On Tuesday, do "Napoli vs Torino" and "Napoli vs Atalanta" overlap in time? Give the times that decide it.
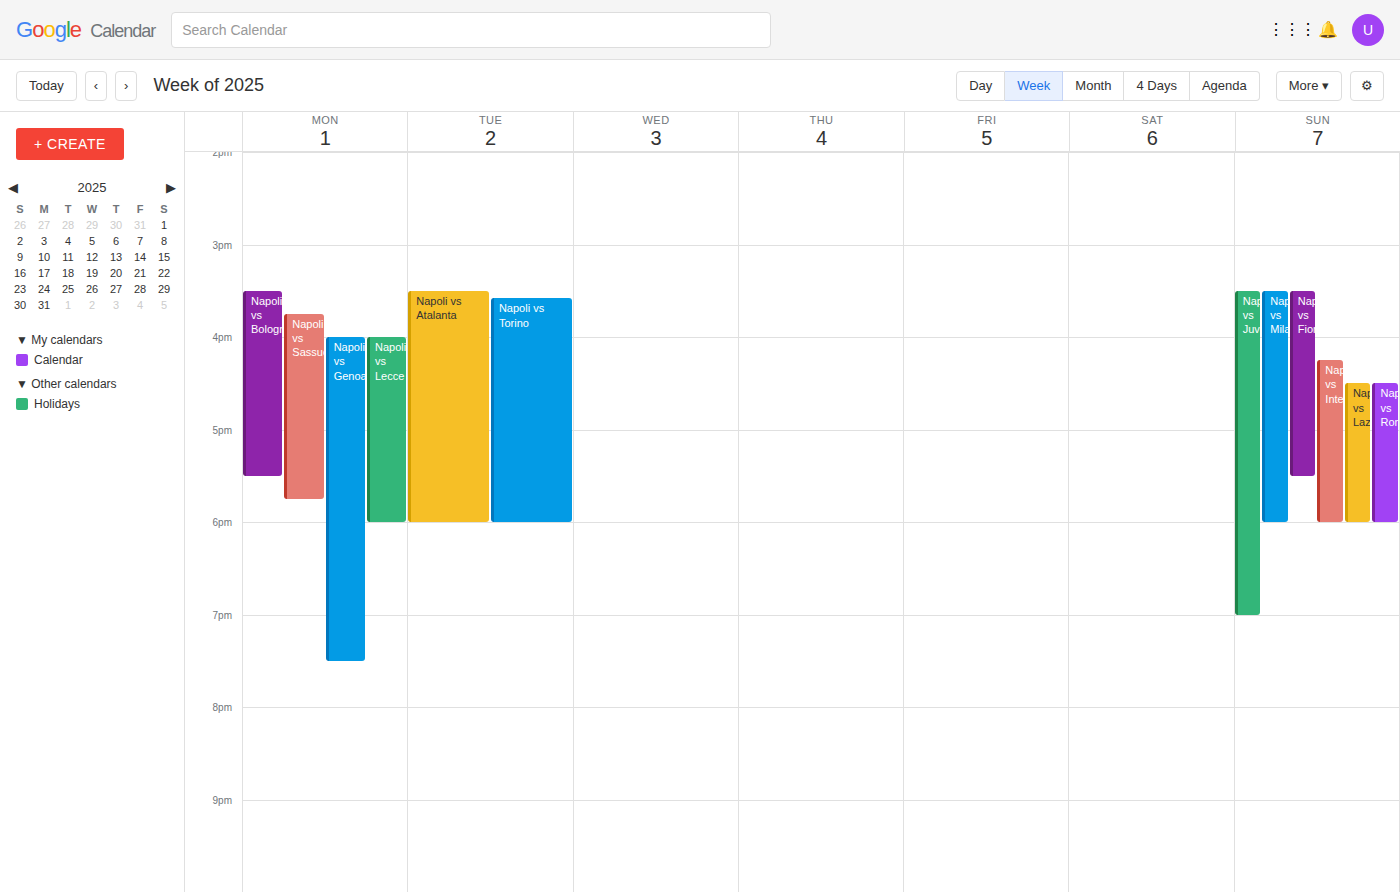
"Napoli vs Torino" starts at 3:35 PM, before "Napoli vs Atalanta" ends at 6:00 PM -- they overlap.